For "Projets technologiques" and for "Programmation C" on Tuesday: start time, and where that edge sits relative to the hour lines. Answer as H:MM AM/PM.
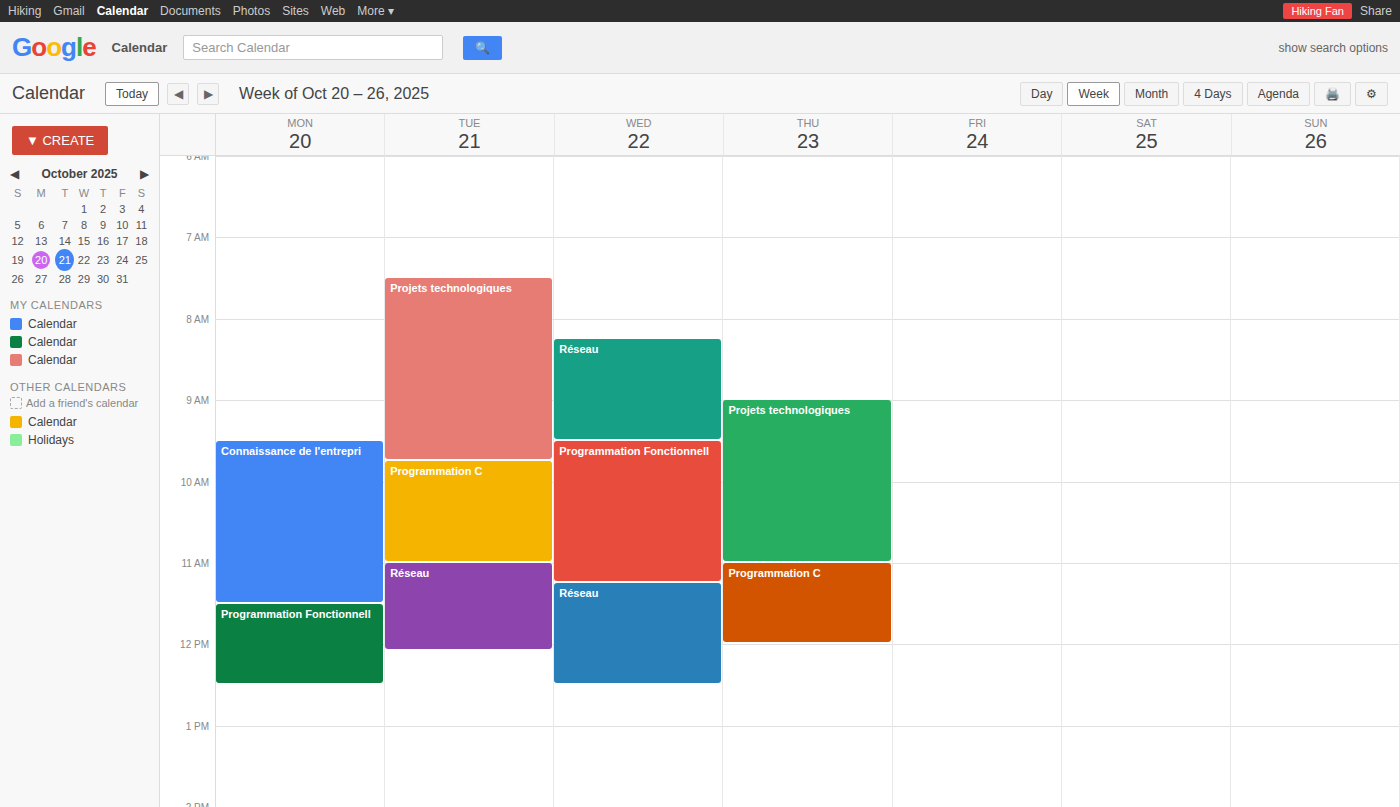
"Projets technologiques": 7:30 AM, halfway between the 7 AM and 8 AM lines. "Programmation C": 9:45 AM, neither: three quarters of the way from the 9 AM line to the 10 AM line.